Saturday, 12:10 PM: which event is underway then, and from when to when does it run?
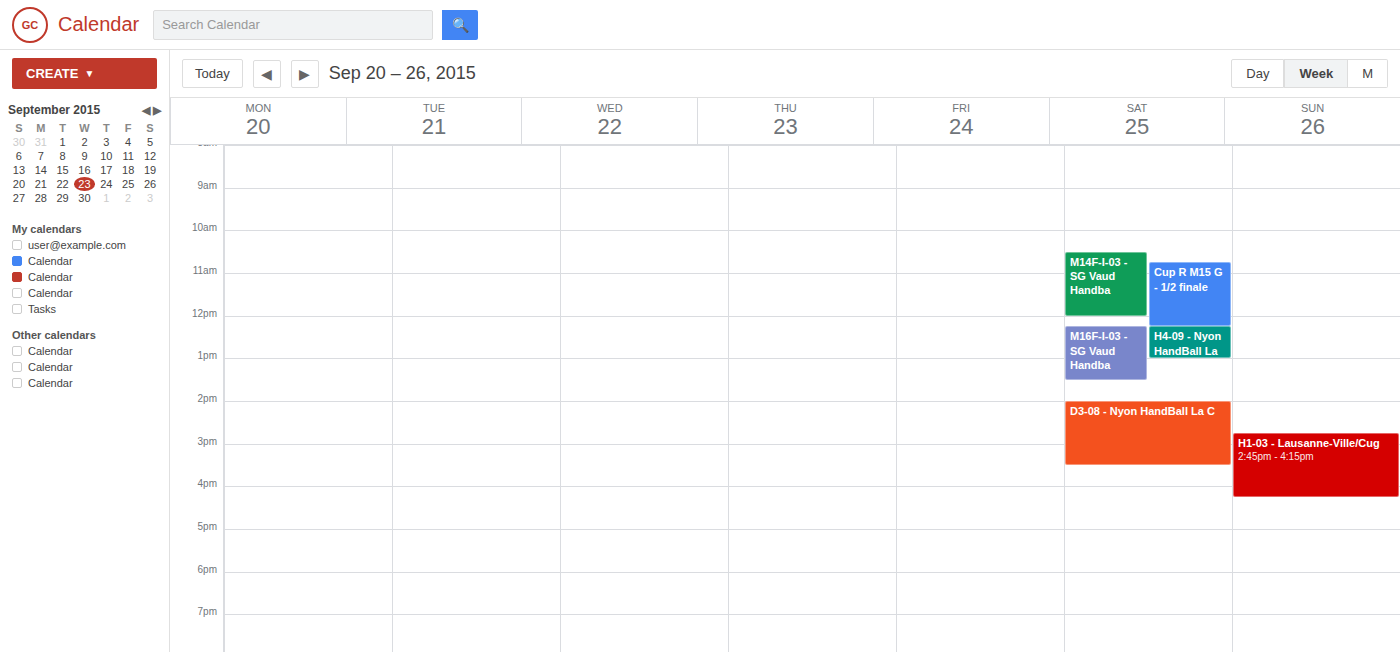
"Cup R M15 G - 1/2 finale", 10:45 AM to 12:15 PM